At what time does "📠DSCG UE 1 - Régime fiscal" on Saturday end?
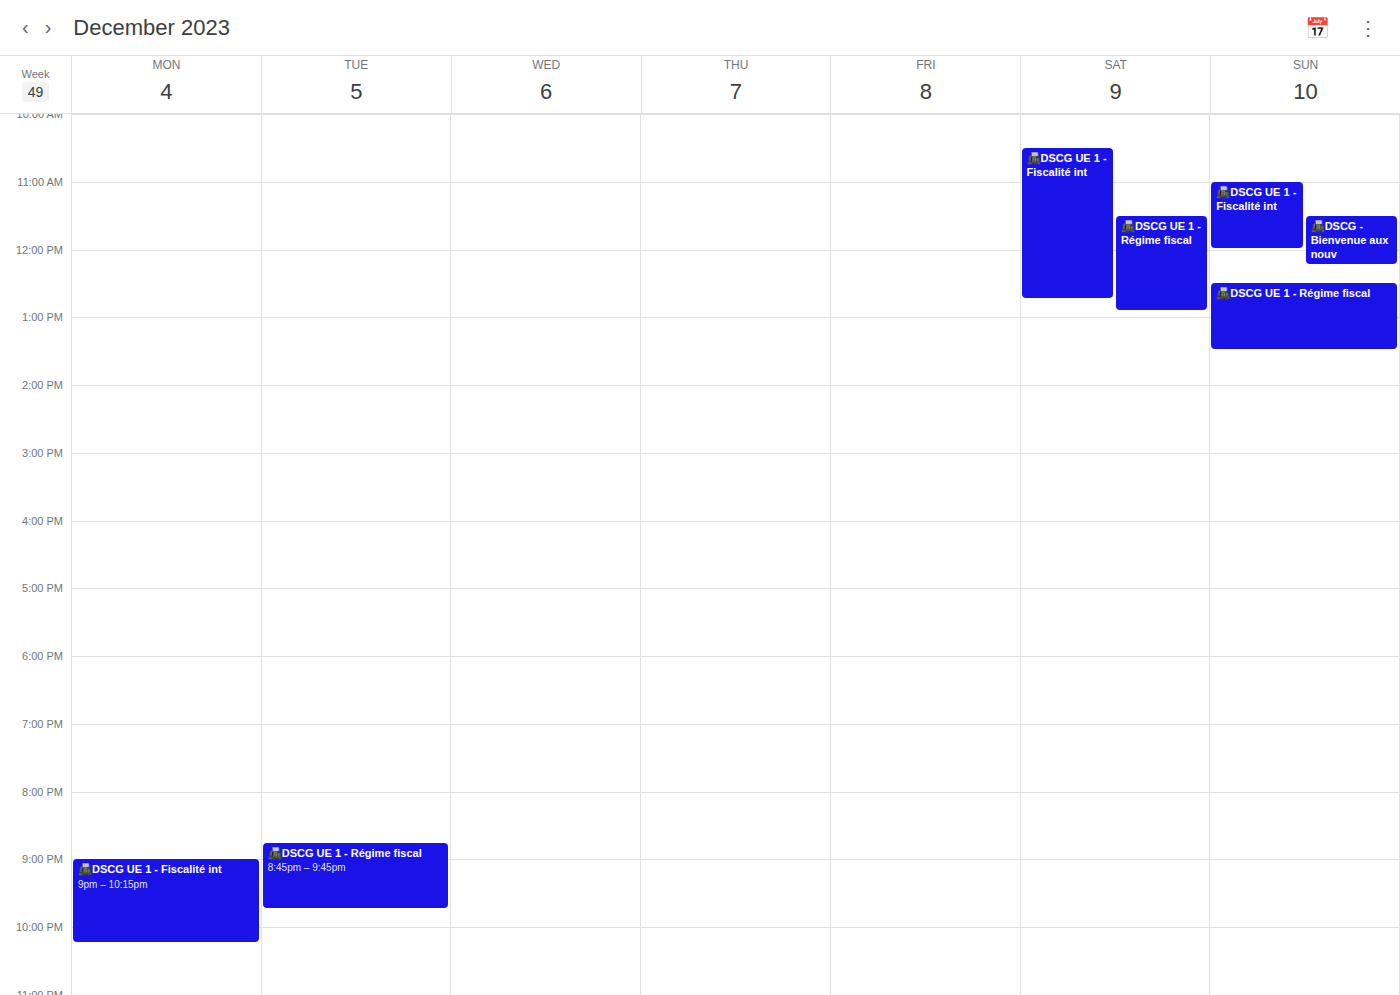
12:55 PM